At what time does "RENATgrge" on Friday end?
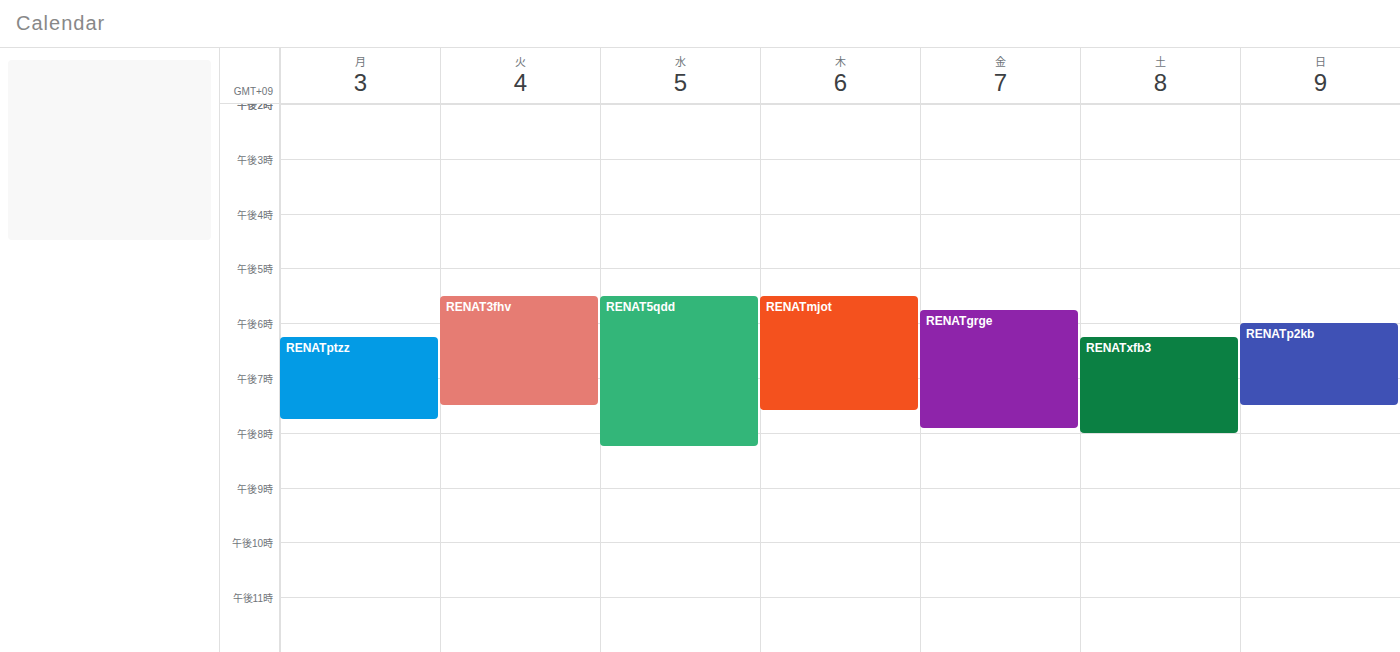
7:55 PM